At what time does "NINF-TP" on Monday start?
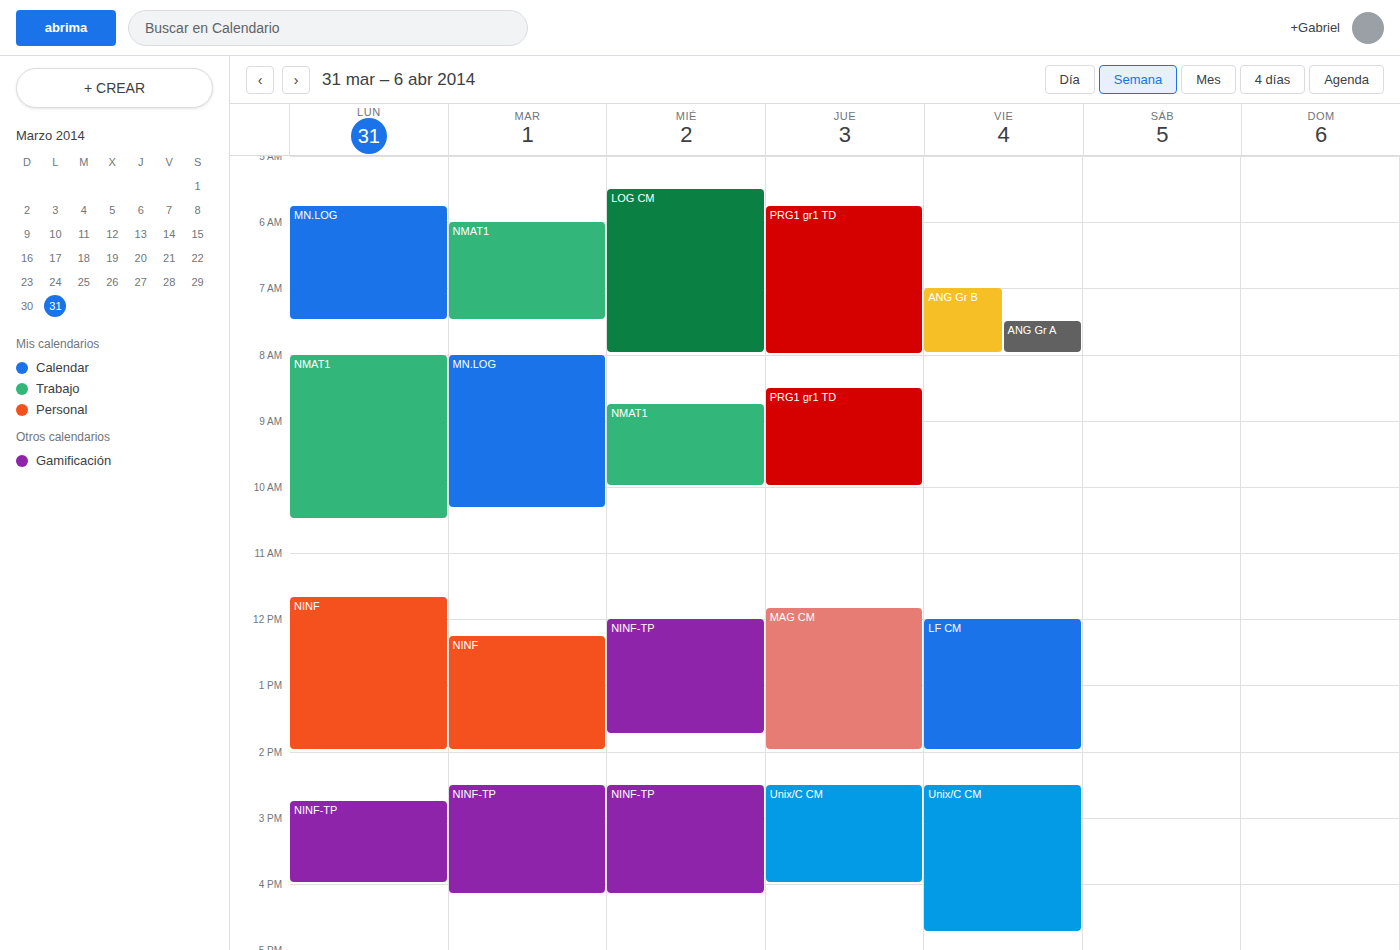
2:45 PM